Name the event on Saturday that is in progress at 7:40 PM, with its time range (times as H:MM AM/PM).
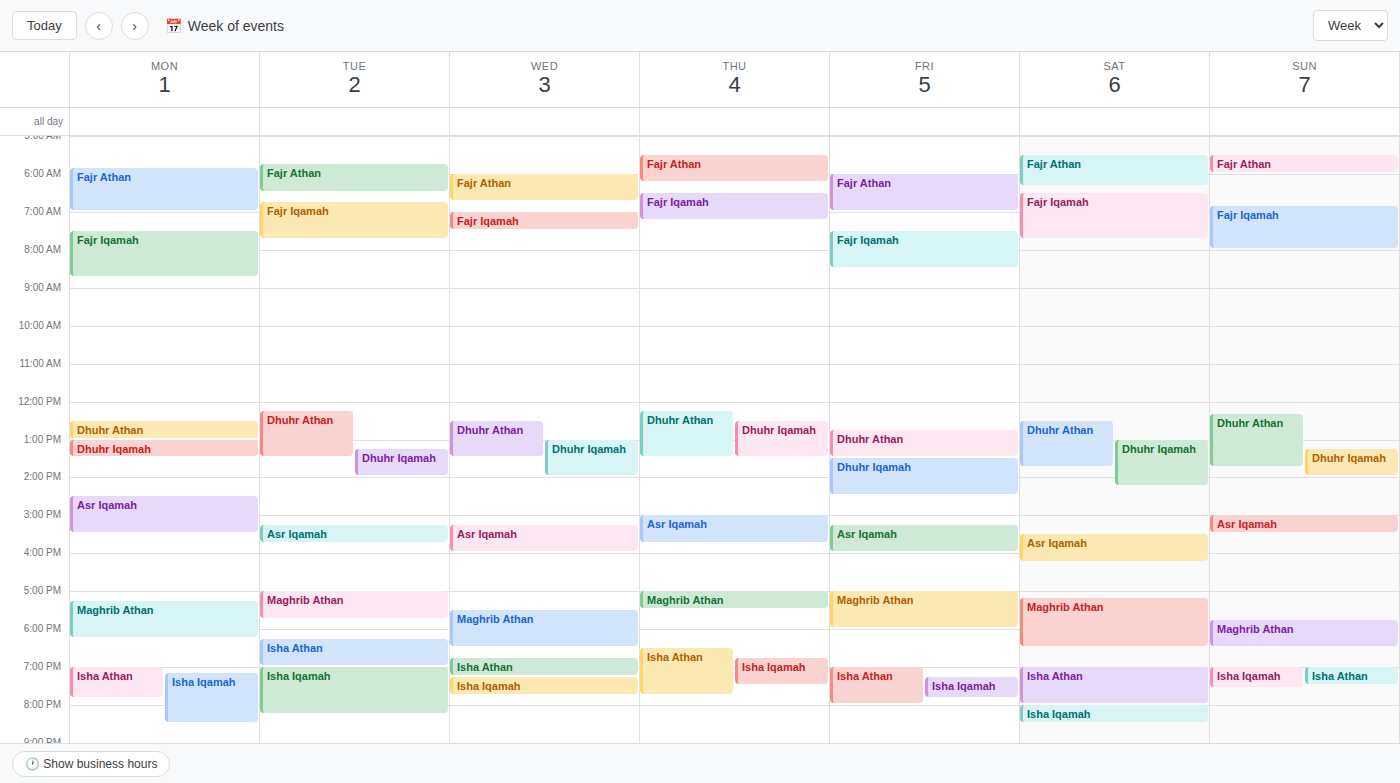
"Isha Athan", 7:00 PM to 8:00 PM